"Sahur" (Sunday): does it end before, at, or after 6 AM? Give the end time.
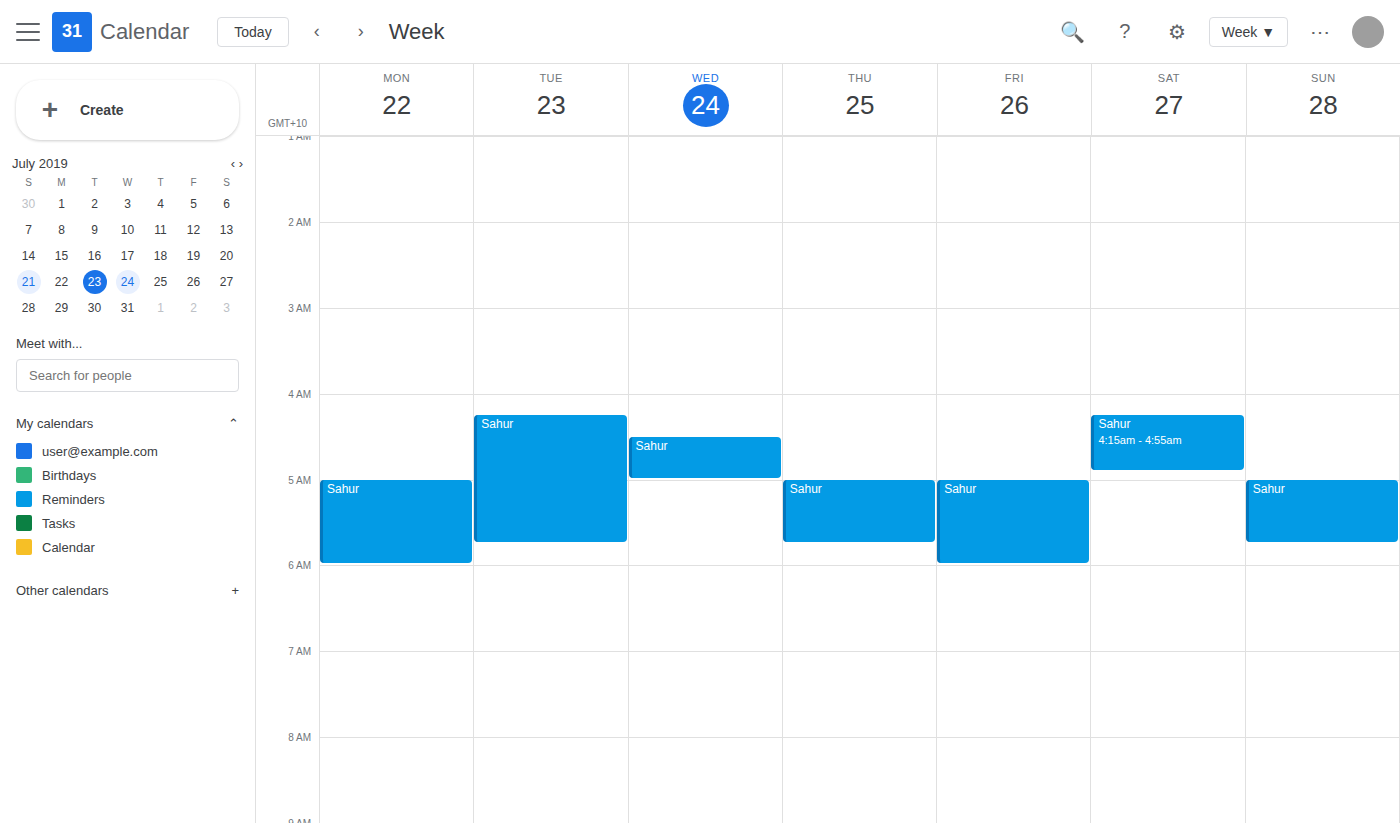
5:45 AM -- before 6 AM, 15 minutes above the 6 AM line.